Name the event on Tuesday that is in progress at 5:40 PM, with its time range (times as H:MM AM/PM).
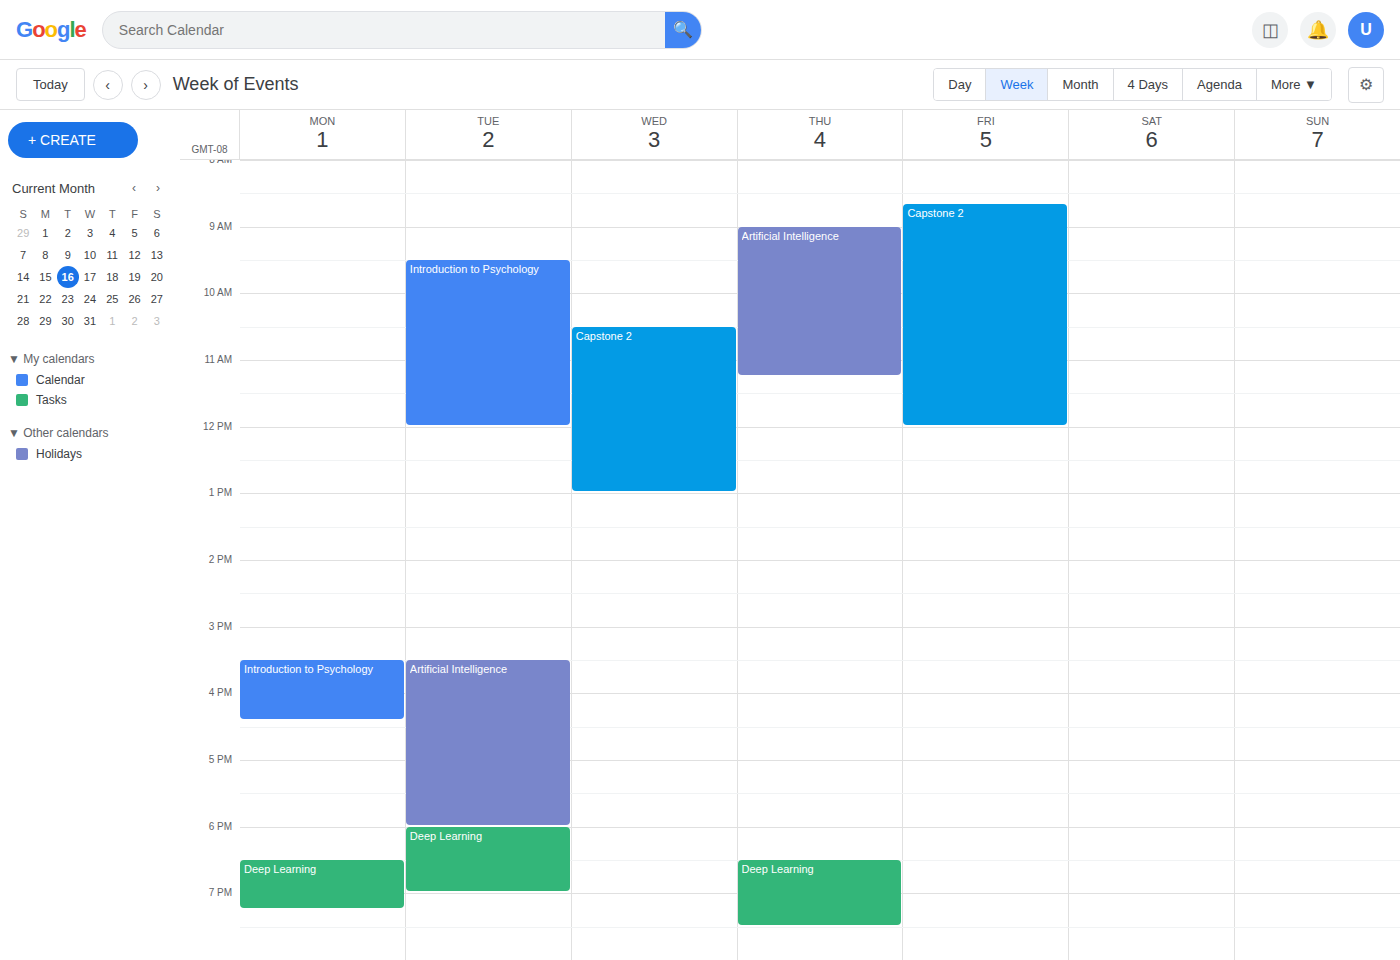
"Artificial Intelligence", 3:30 PM to 6:00 PM